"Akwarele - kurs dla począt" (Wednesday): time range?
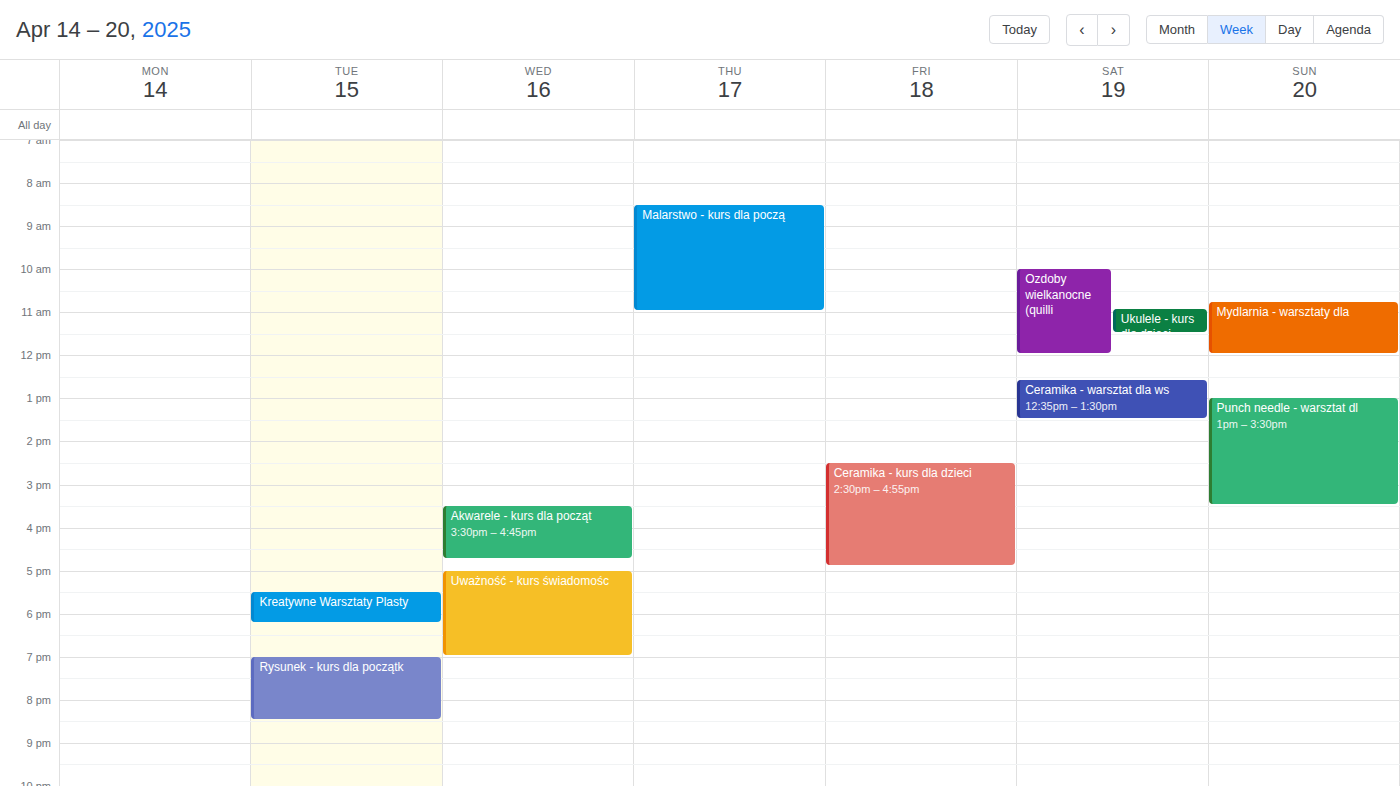
3:30 PM to 4:45 PM